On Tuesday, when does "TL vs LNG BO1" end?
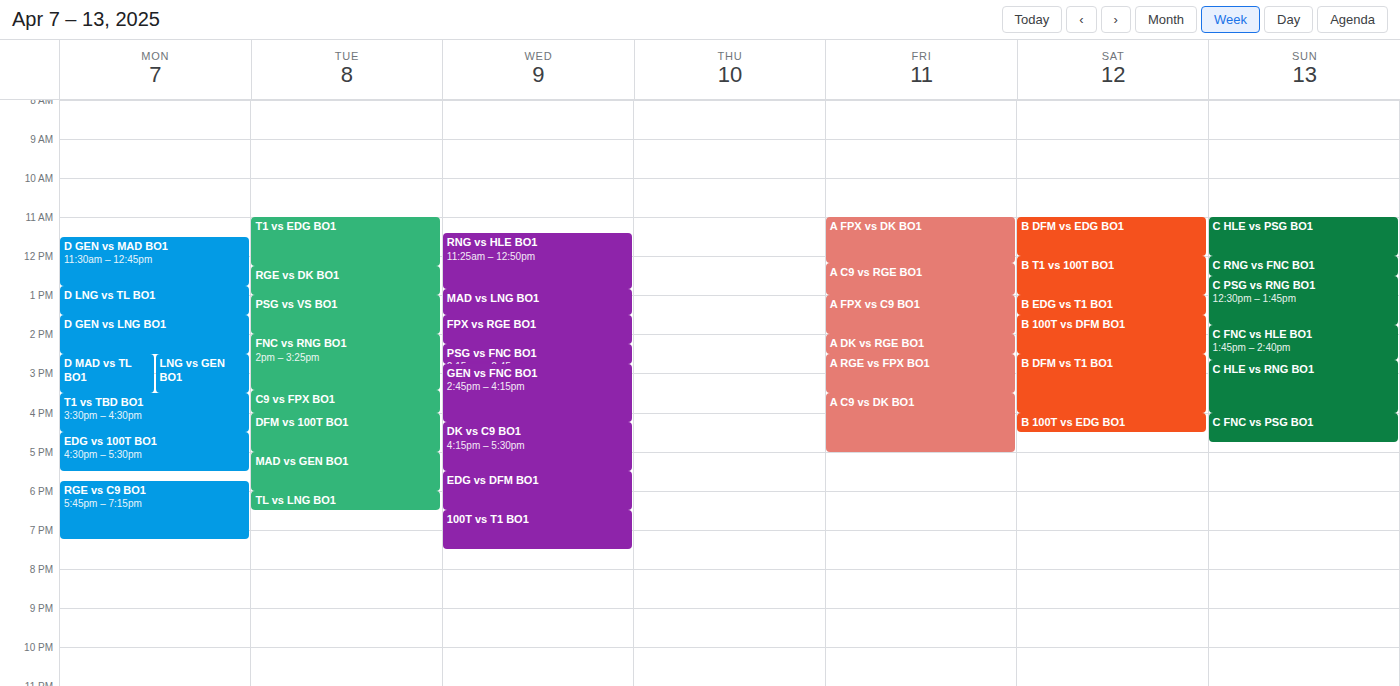
6:30 PM